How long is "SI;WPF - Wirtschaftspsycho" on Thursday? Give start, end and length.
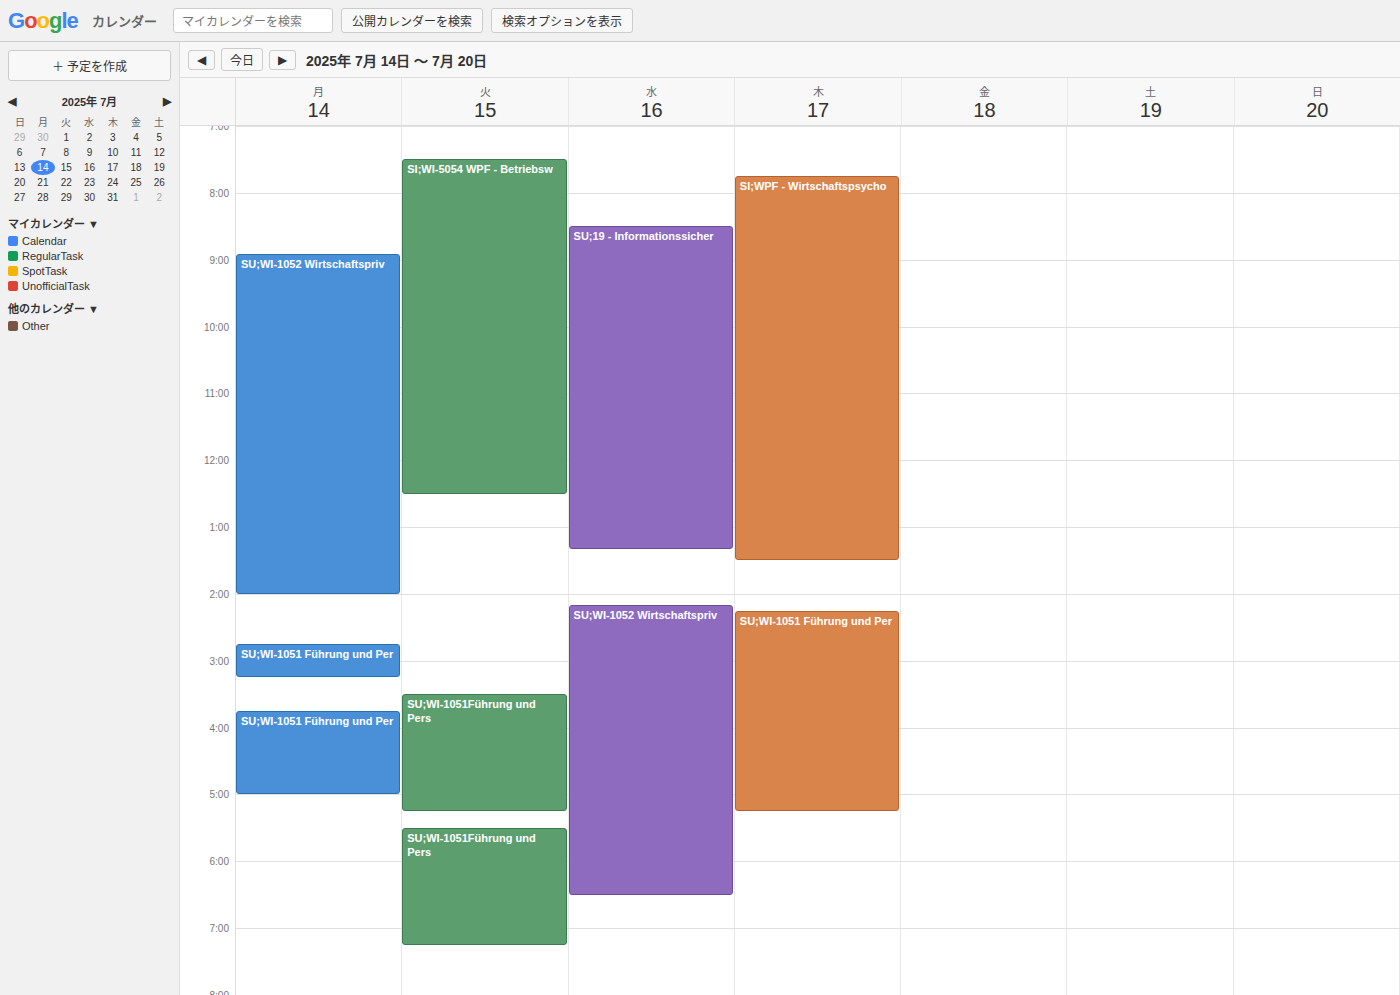
7:45 AM to 1:30 PM, 5 hours 45 minutes